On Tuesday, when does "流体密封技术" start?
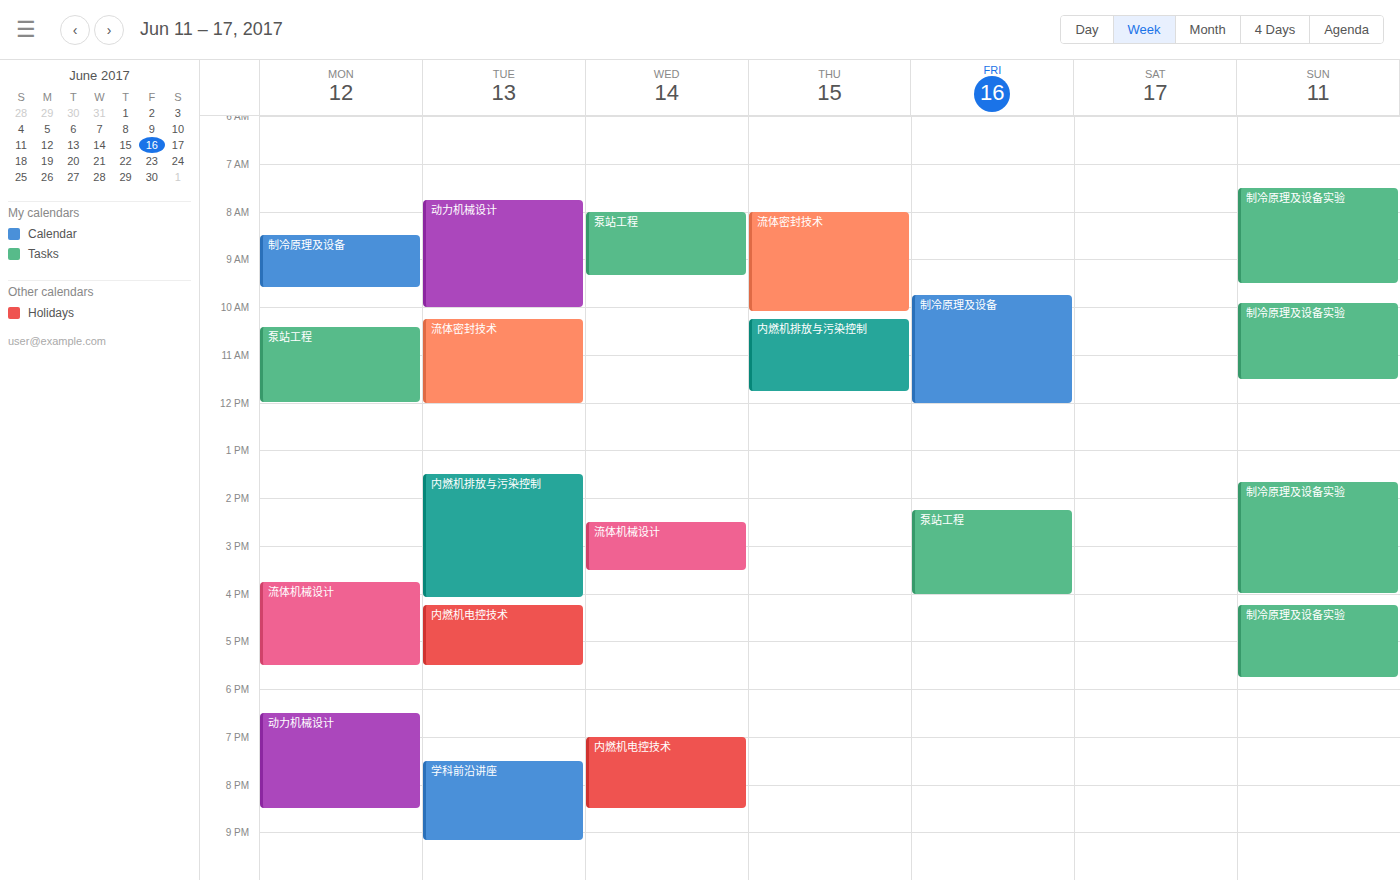
10:15 AM